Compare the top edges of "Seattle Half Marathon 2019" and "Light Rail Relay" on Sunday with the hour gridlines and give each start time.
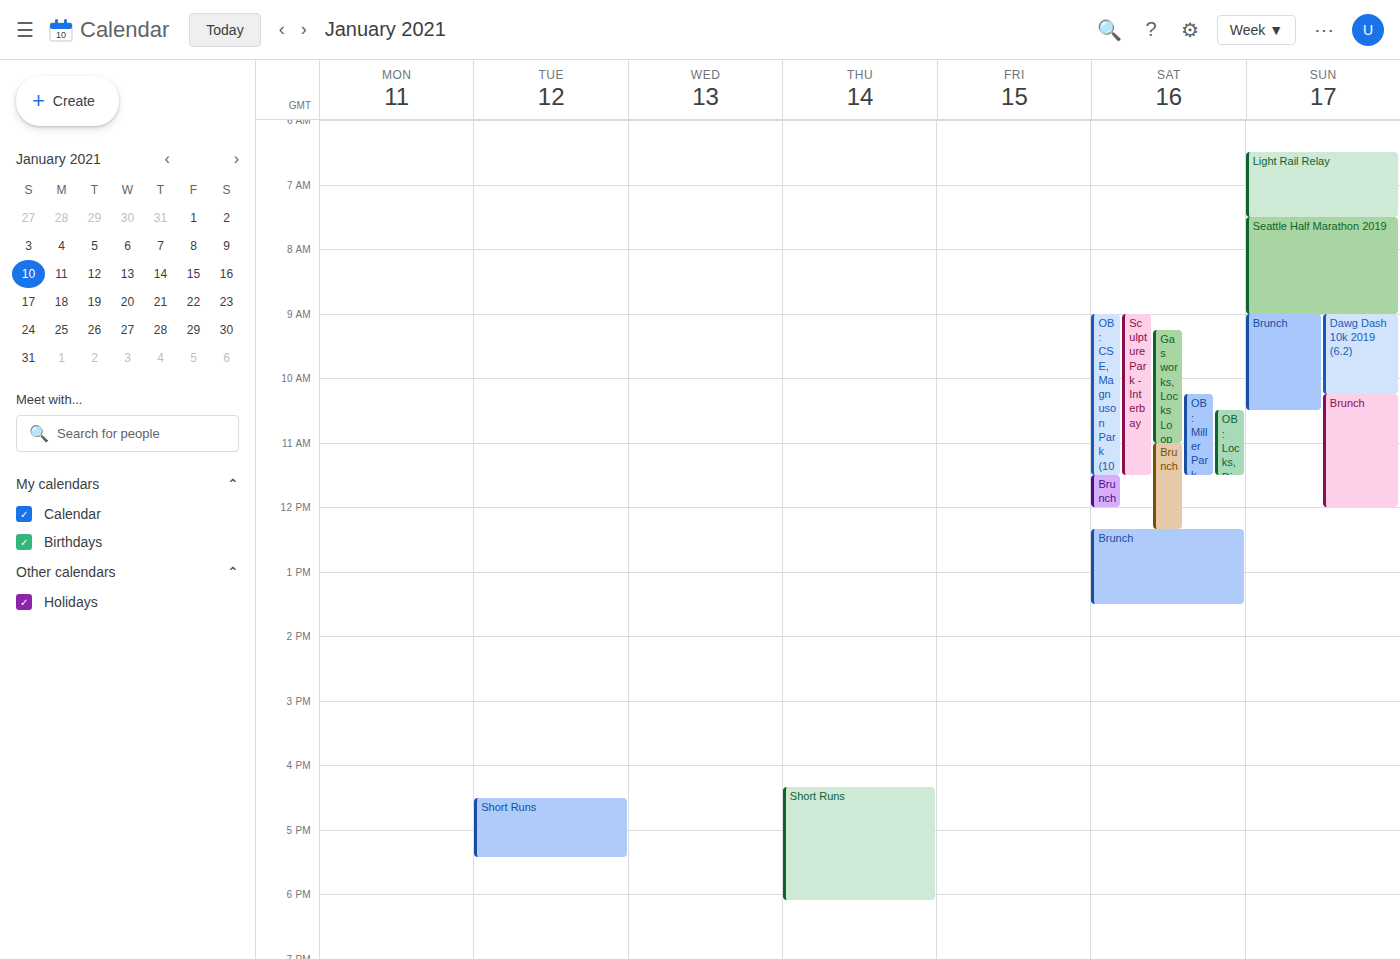
"Seattle Half Marathon 2019": 7:30 AM, halfway between the 7 AM and 8 AM lines. "Light Rail Relay": 6:30 AM, halfway between the 6 AM and 7 AM lines.